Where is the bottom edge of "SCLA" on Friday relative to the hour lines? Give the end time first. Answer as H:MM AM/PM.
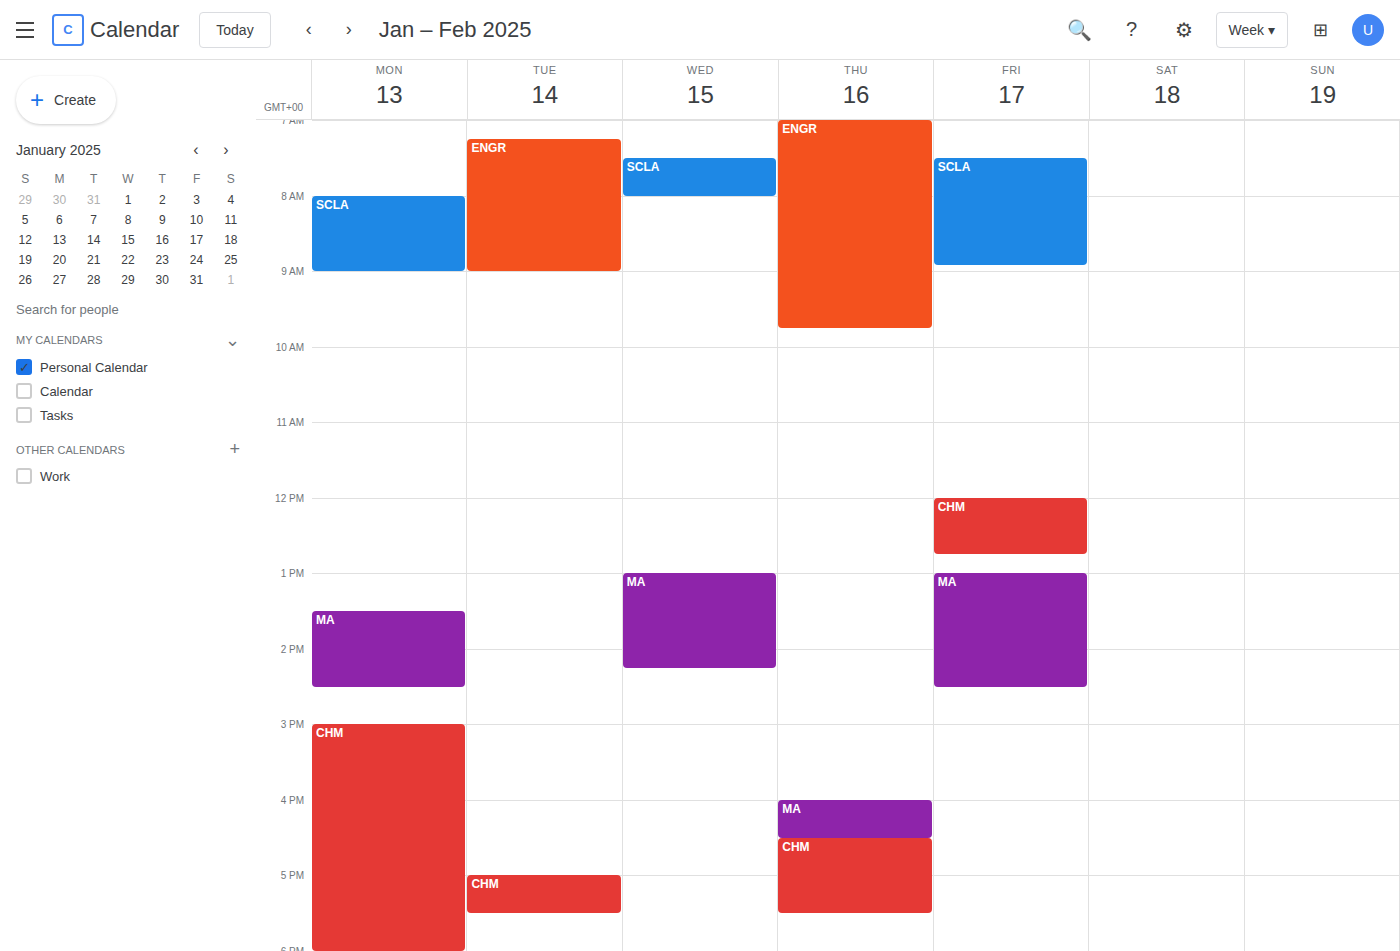
8:55 AM -- neither: 55 minutes below the 8 AM line and 5 minutes above the 9 AM line.